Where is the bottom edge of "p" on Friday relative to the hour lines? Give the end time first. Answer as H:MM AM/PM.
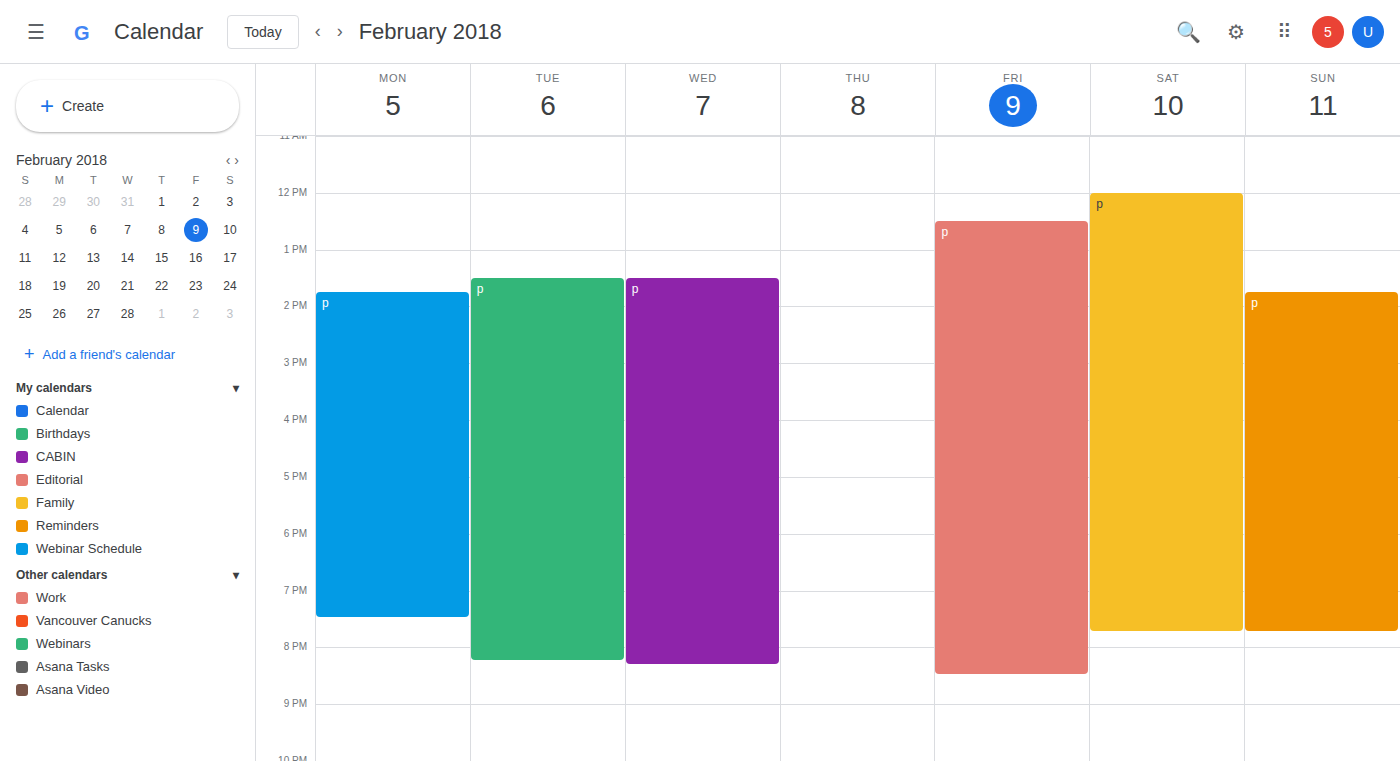
8:30 PM -- halfway between the 8 PM and 9 PM lines.